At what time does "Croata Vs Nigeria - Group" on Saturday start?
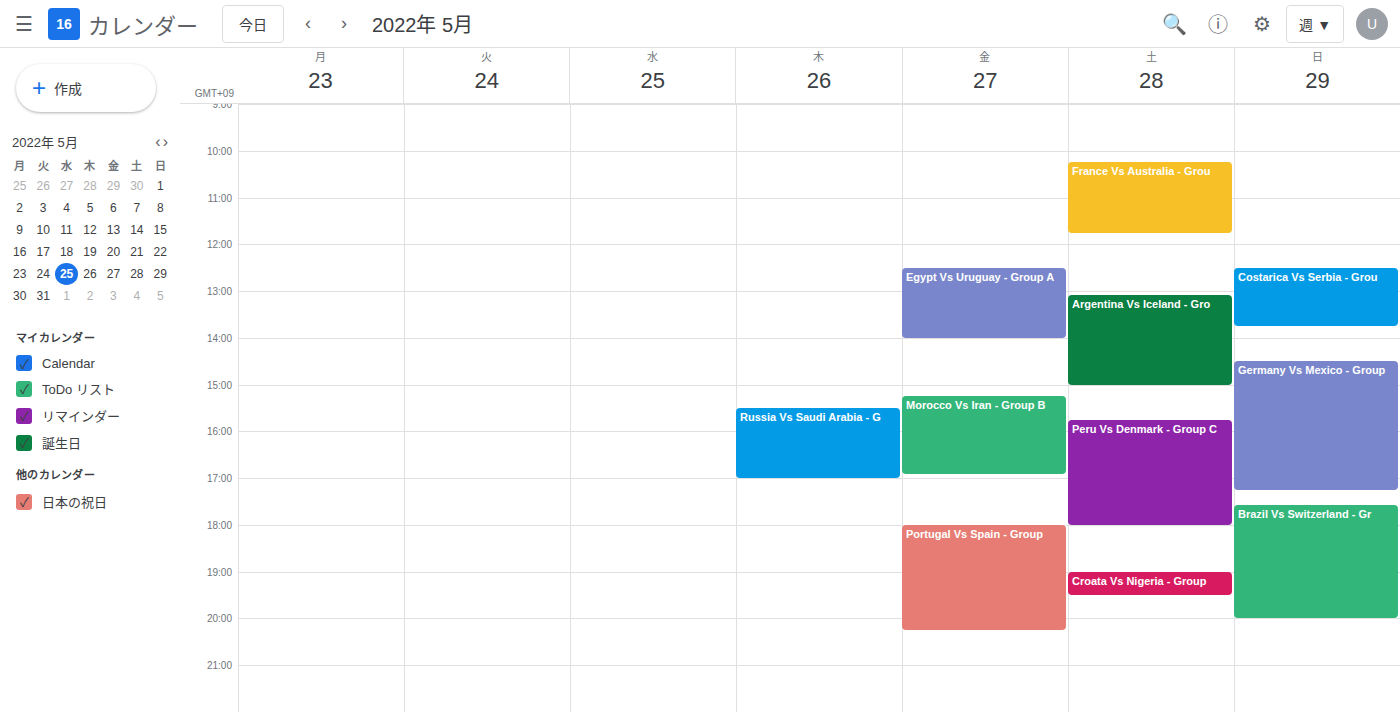
7:00 PM